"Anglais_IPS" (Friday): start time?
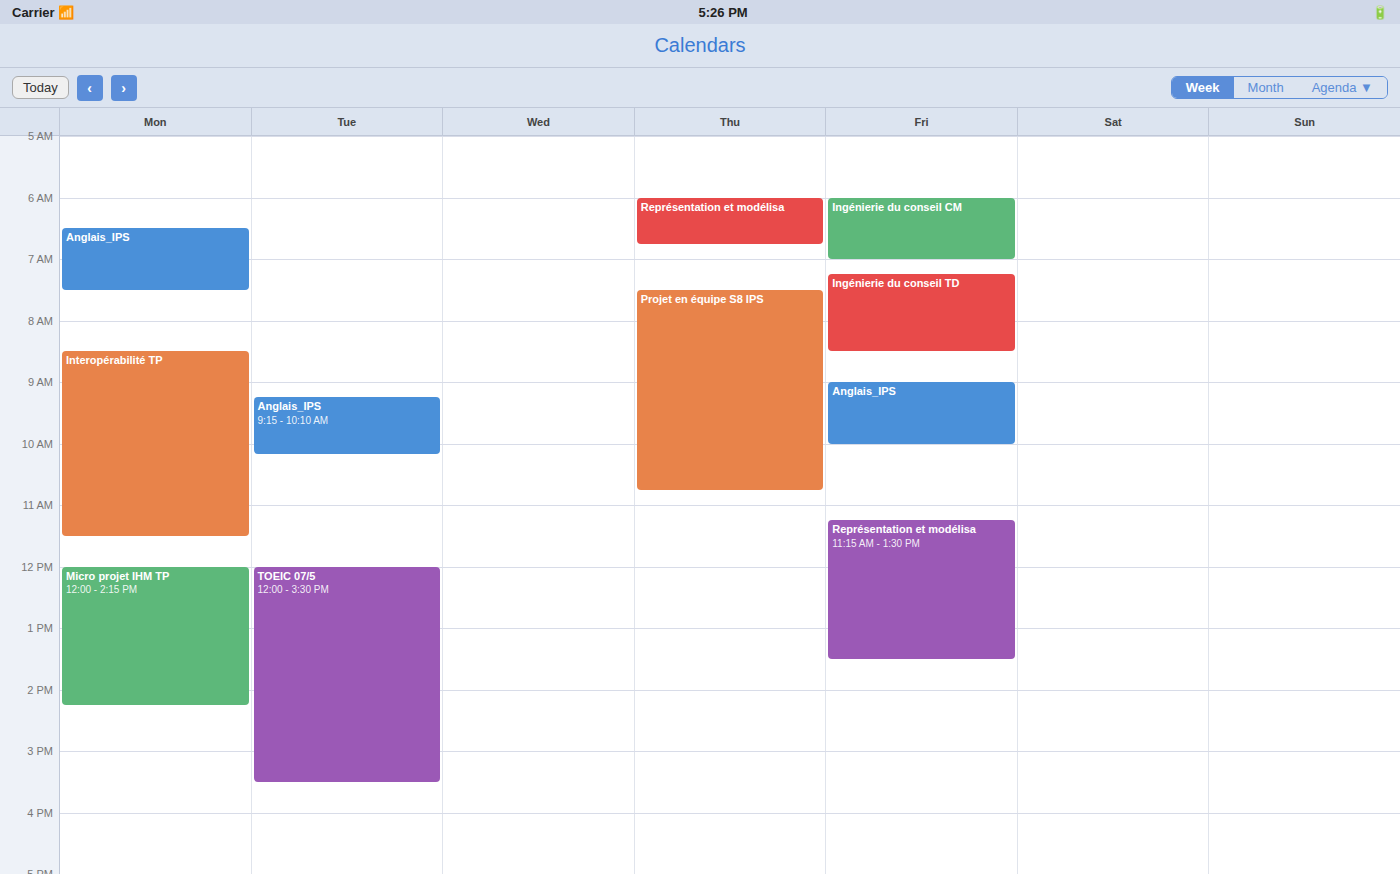
9:00 AM